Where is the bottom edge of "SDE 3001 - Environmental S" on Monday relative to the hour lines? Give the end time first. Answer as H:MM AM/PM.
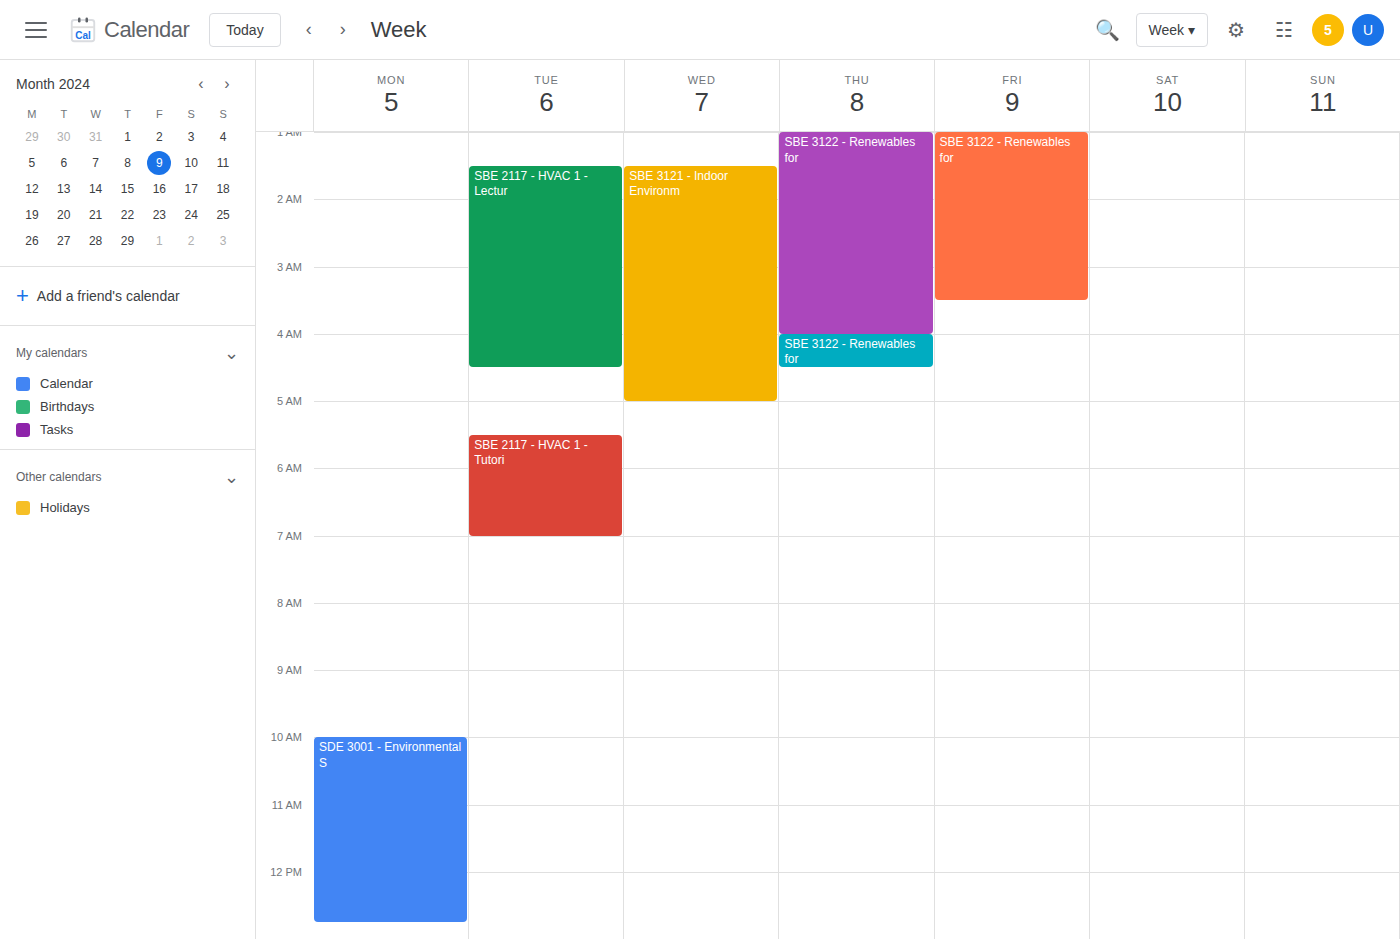
12:45 PM -- neither: three quarters of the way from the 12 PM line to the 1 PM line.